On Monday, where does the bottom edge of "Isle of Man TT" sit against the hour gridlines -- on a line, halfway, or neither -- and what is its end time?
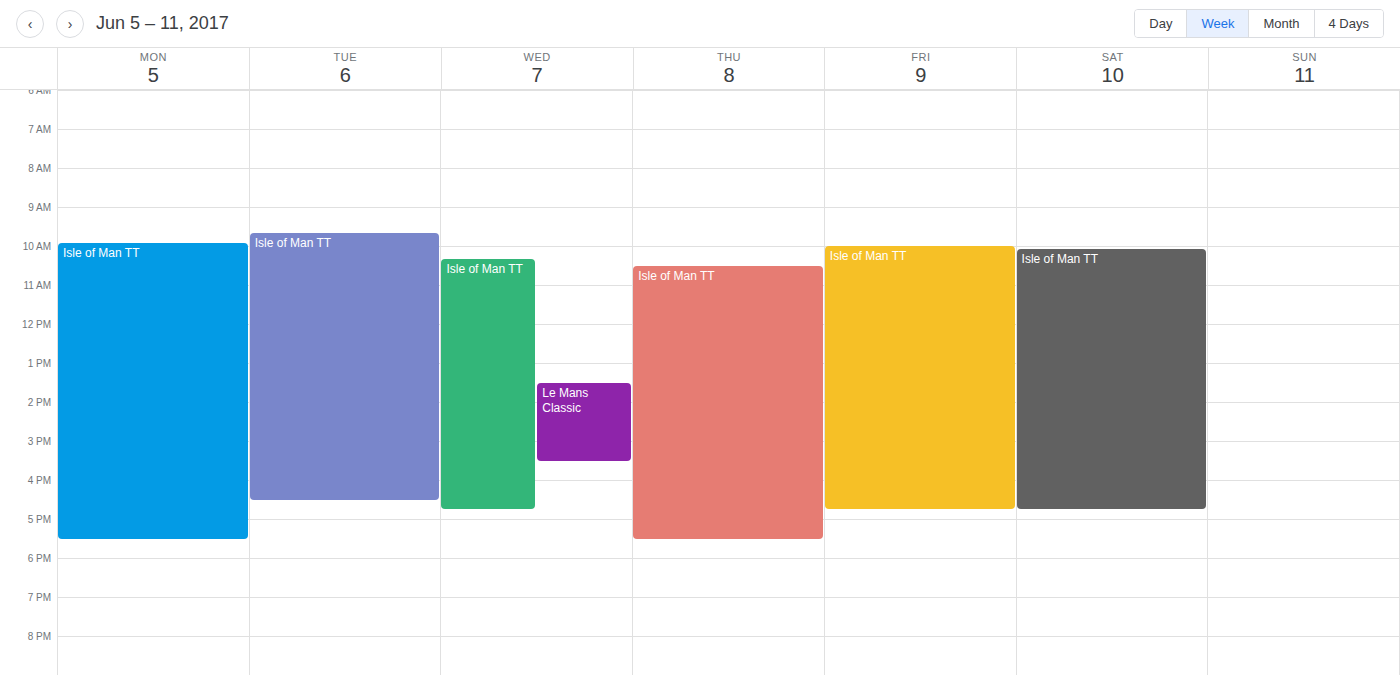
5:30 PM -- halfway between the 5 PM and 6 PM lines.